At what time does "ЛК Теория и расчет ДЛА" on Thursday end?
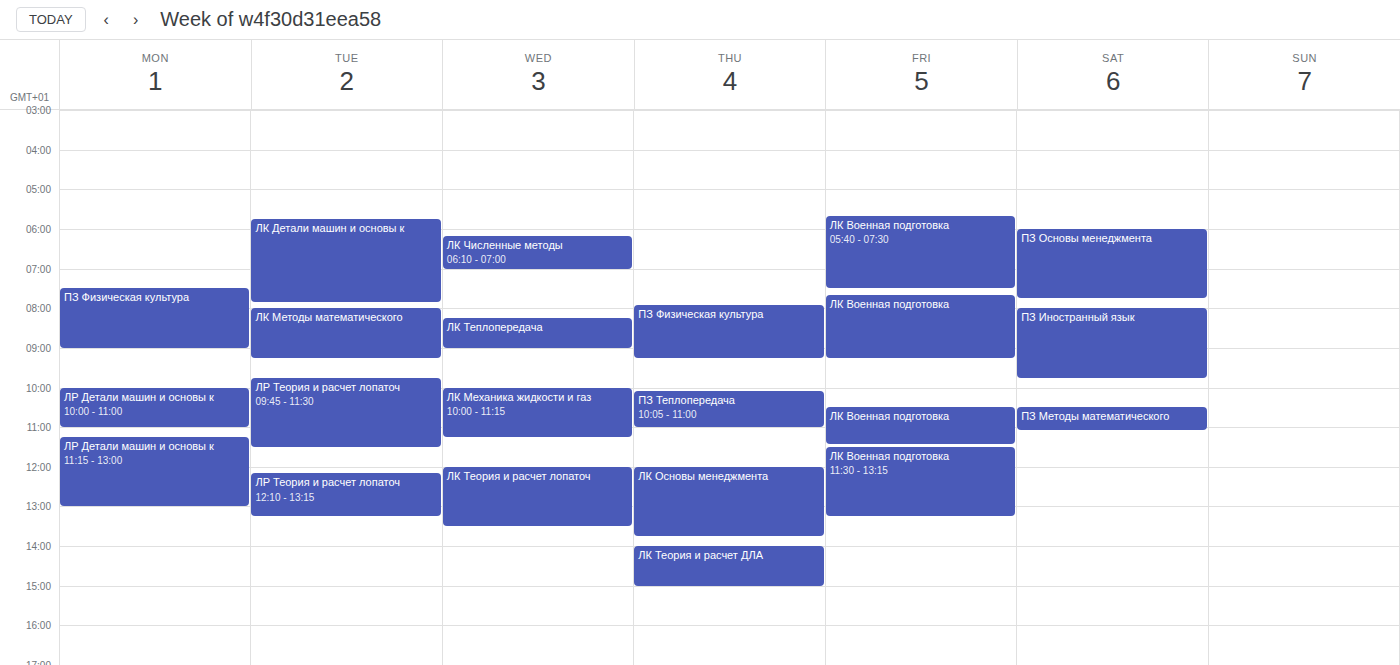
3:00 PM